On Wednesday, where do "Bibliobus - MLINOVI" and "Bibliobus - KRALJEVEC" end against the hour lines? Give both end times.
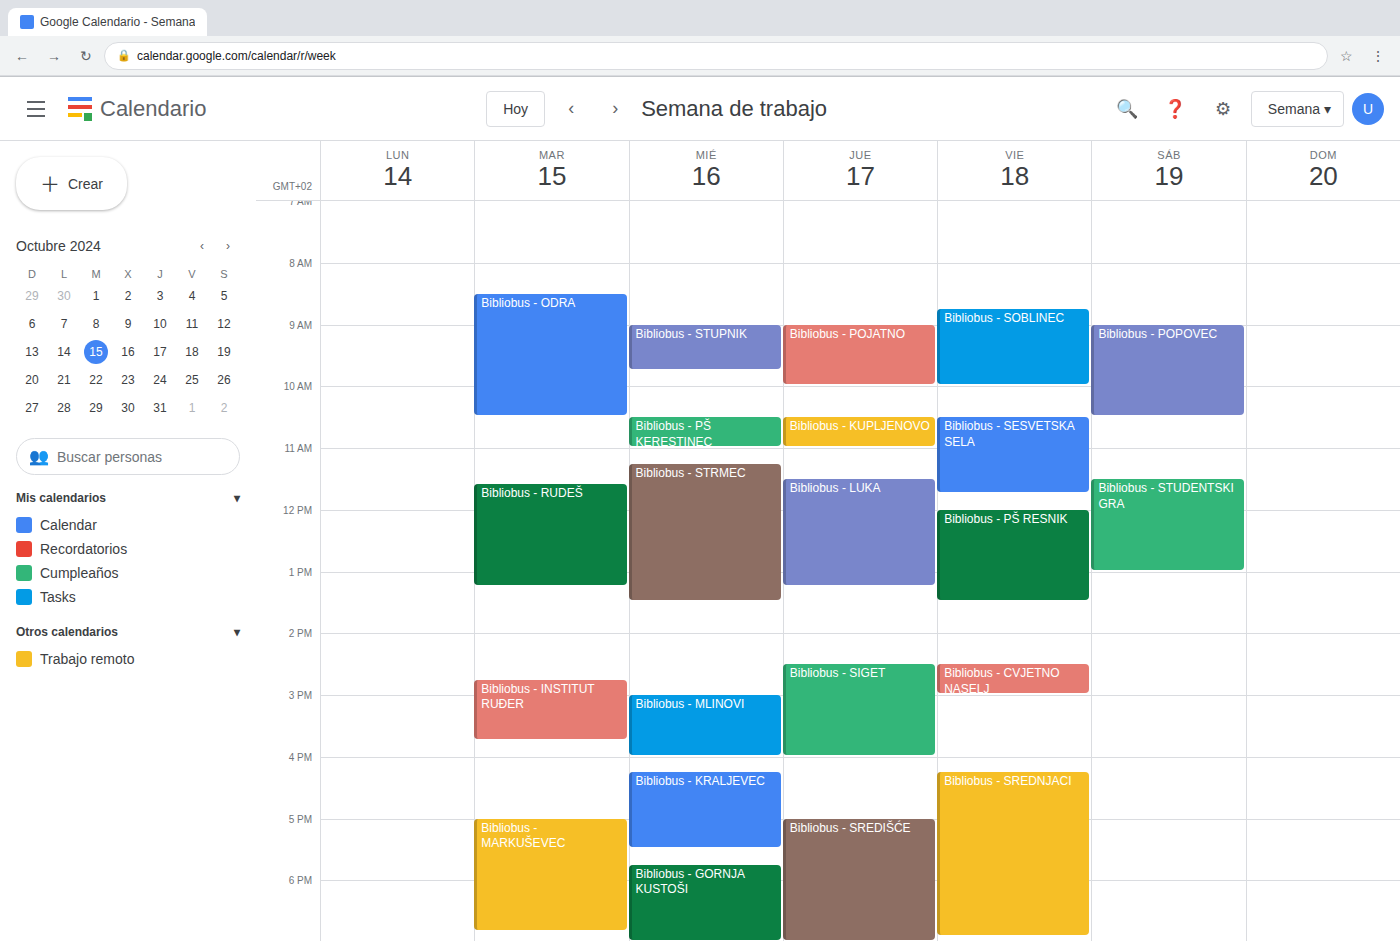
"Bibliobus - MLINOVI": 4:00 PM, exactly on the 4 PM line. "Bibliobus - KRALJEVEC": 5:30 PM, halfway between the 5 PM and 6 PM lines.